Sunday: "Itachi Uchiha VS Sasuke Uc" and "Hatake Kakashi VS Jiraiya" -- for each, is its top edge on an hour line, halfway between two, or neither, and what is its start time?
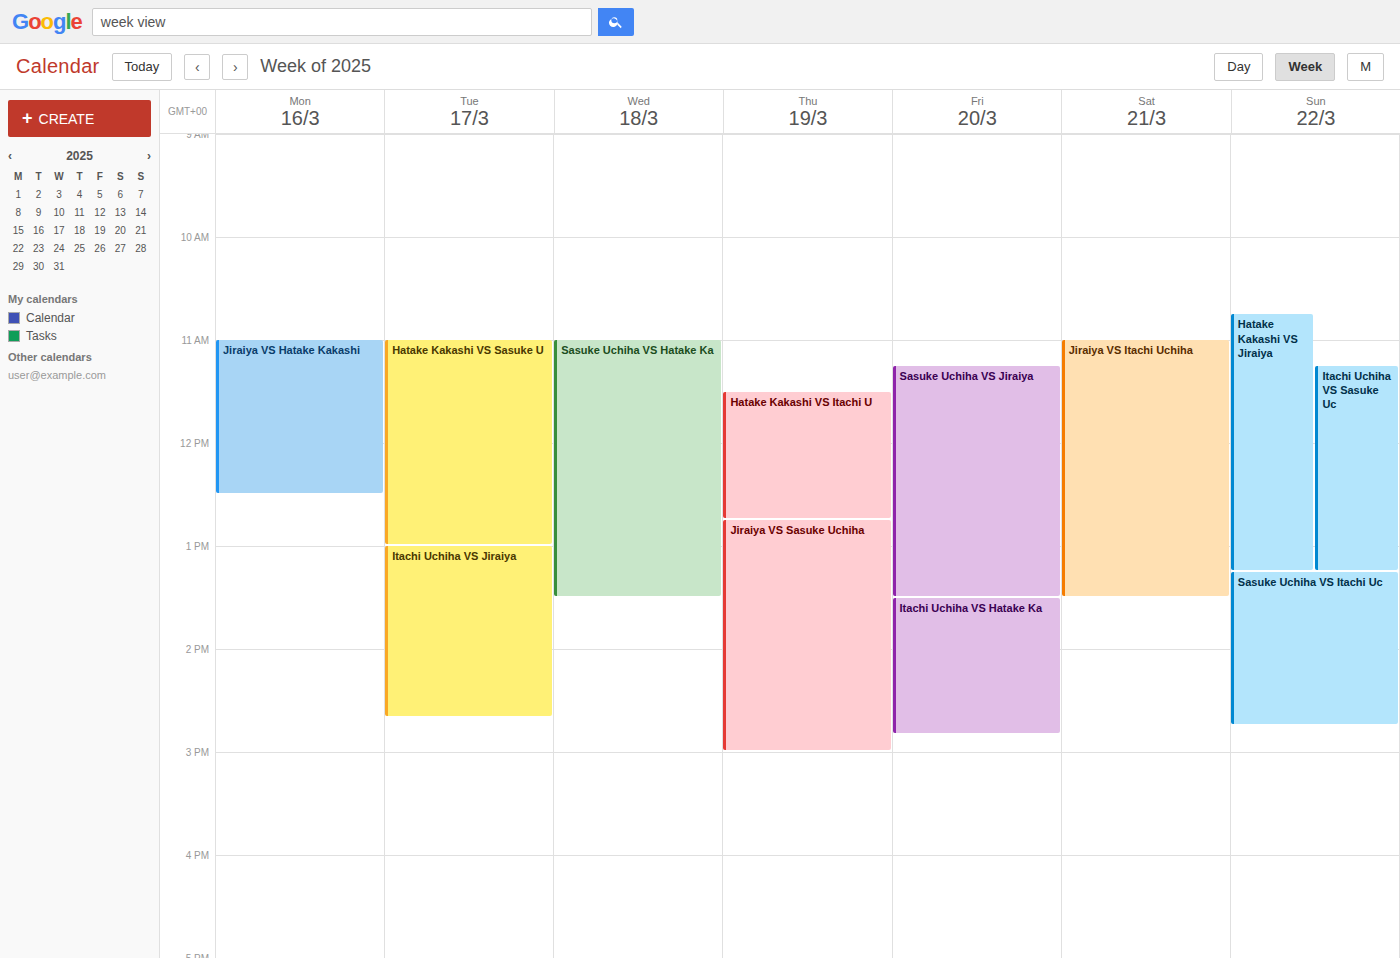
"Itachi Uchiha VS Sasuke Uc": 11:15 AM, neither: a quarter of the way from the 11 AM line to the 12 PM line. "Hatake Kakashi VS Jiraiya": 10:45 AM, neither: three quarters of the way from the 10 AM line to the 11 AM line.